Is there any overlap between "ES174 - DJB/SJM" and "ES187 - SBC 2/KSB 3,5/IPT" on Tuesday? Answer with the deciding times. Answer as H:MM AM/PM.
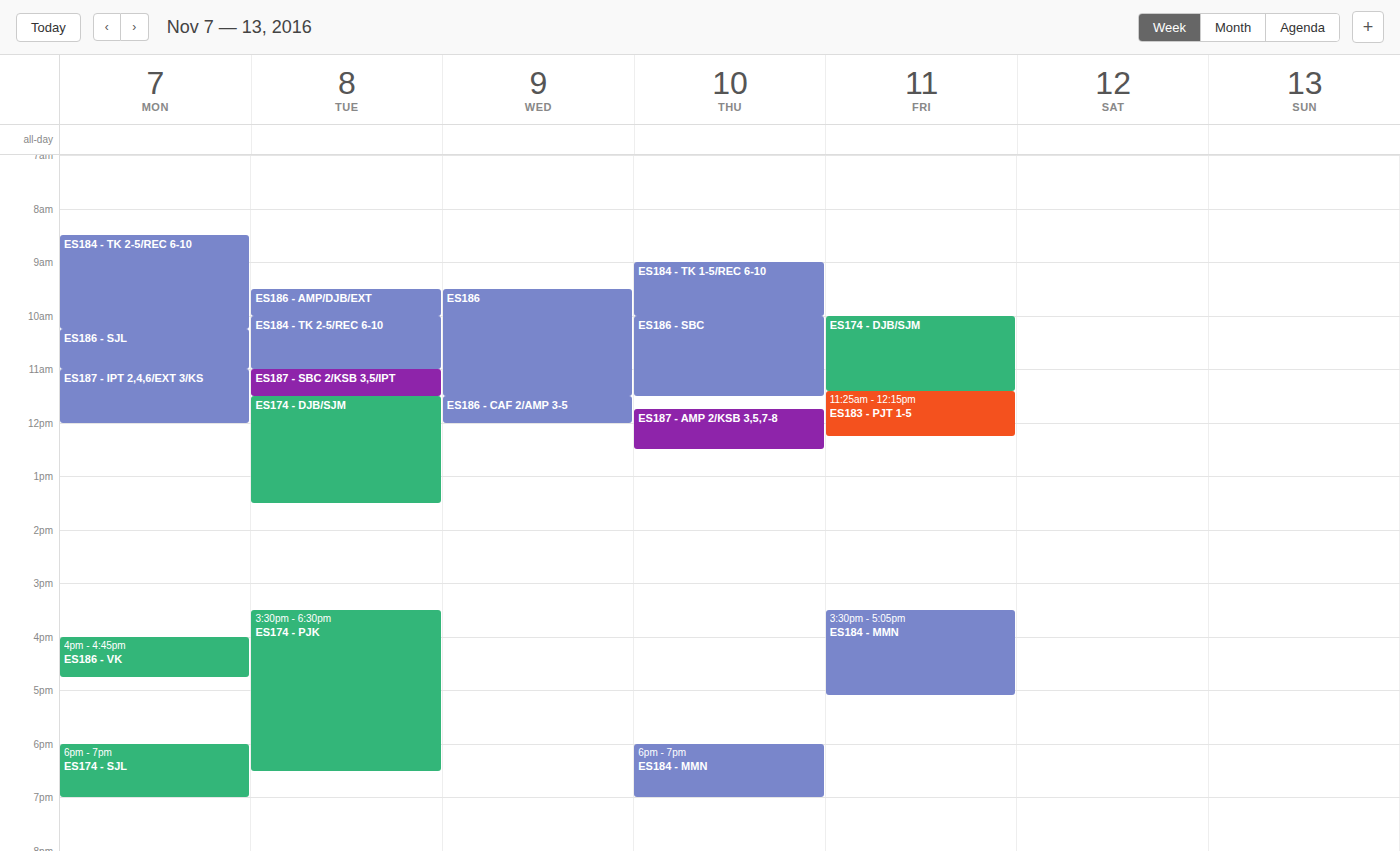
"ES187 - SBC 2/KSB 3,5/IPT" ends at 11:30 AM, exactly when "ES174 - DJB/SJM" starts -- they touch but do not overlap.